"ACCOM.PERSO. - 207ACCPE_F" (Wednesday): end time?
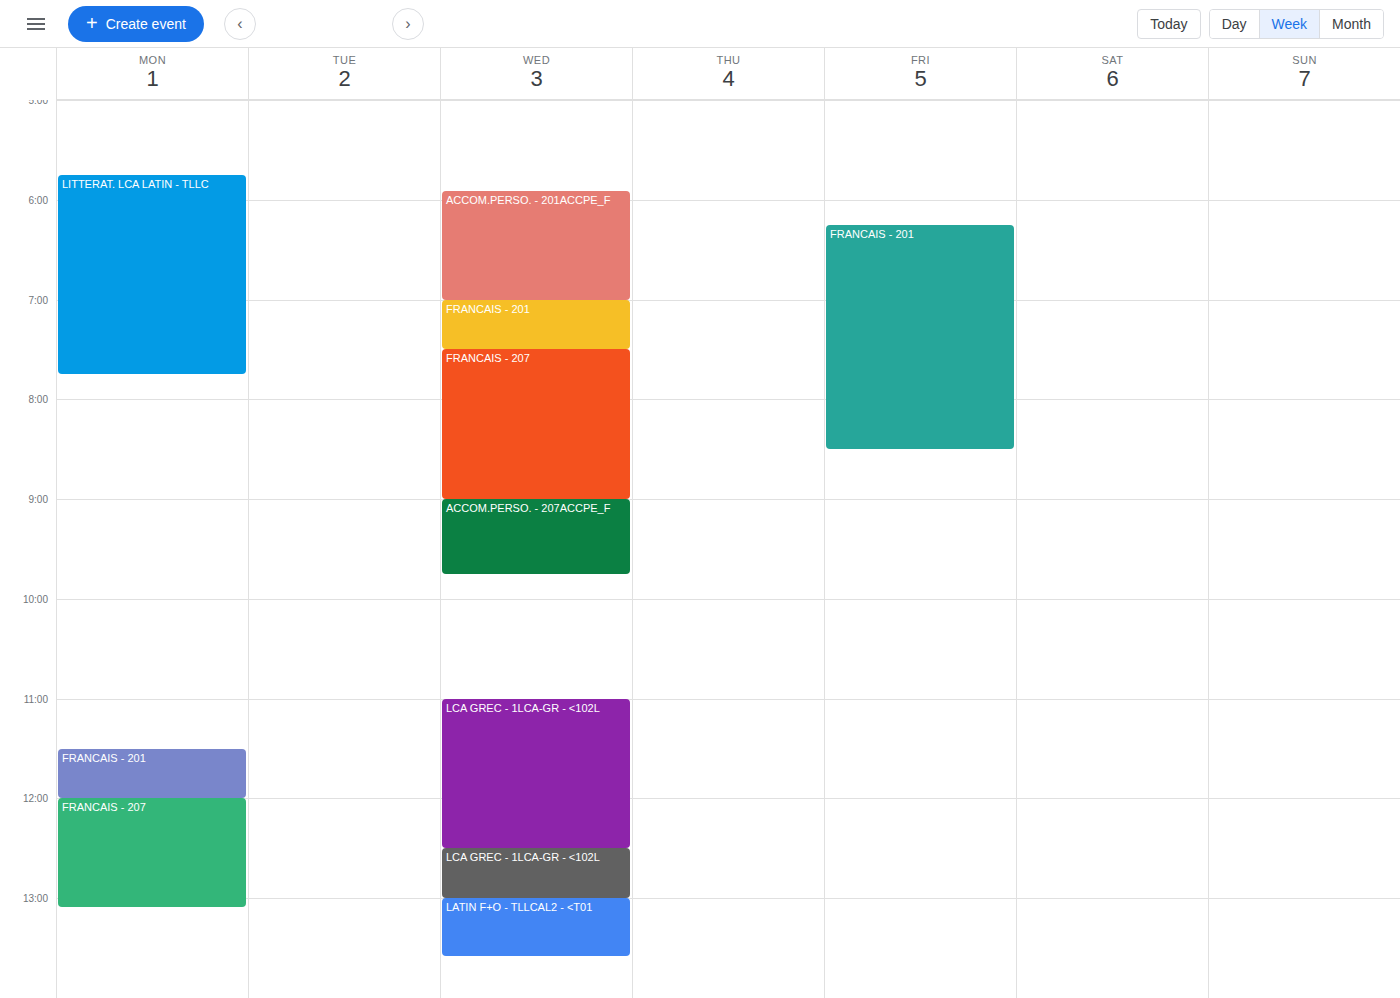
09:45